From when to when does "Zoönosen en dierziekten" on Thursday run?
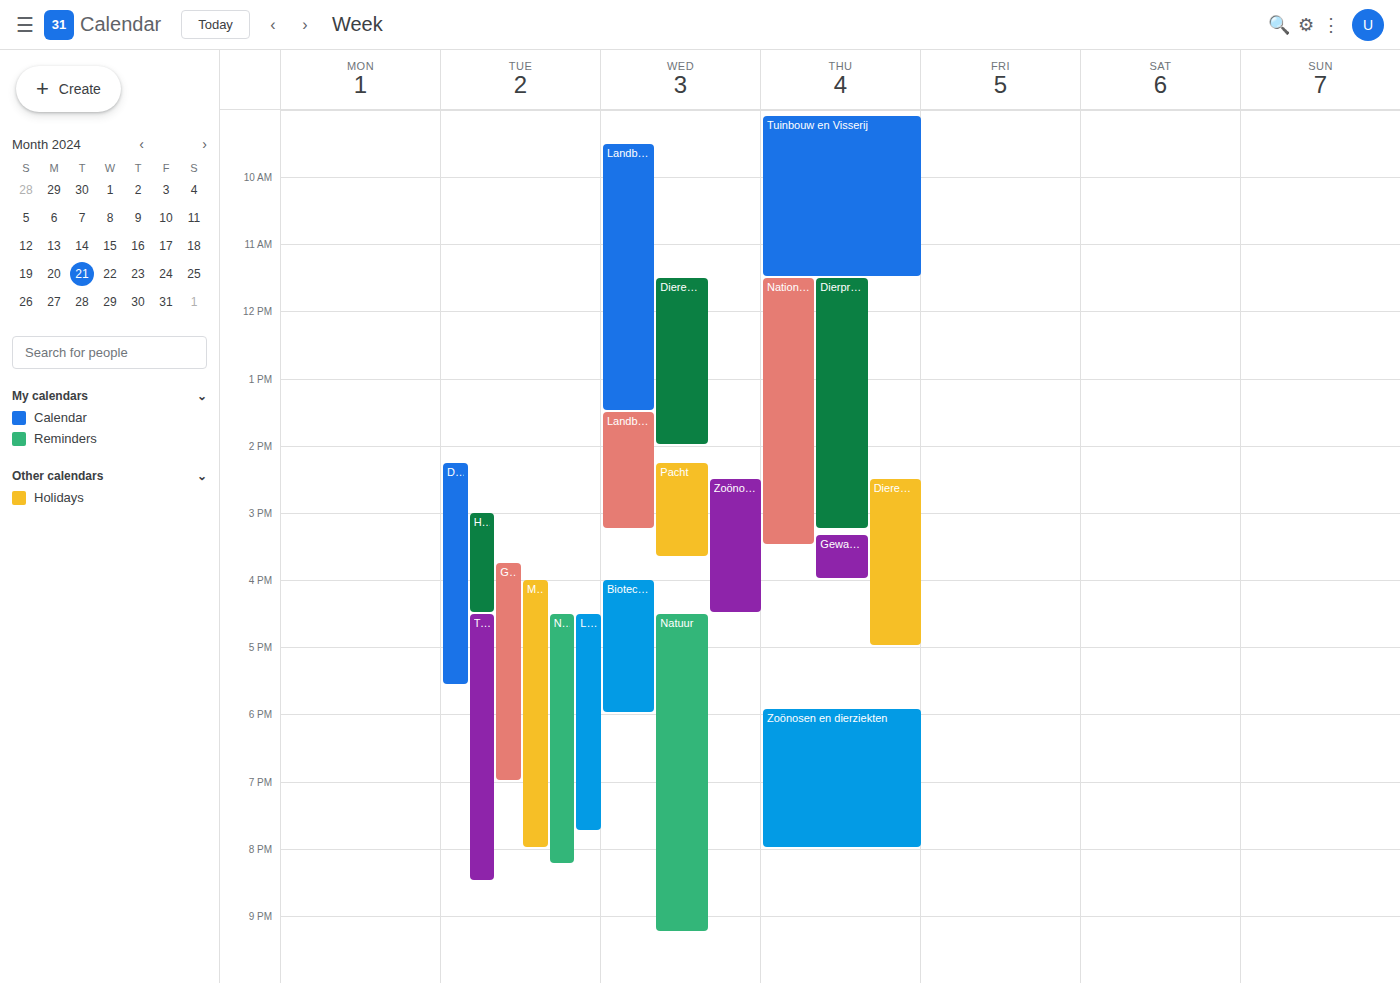
17:55 to 20:00